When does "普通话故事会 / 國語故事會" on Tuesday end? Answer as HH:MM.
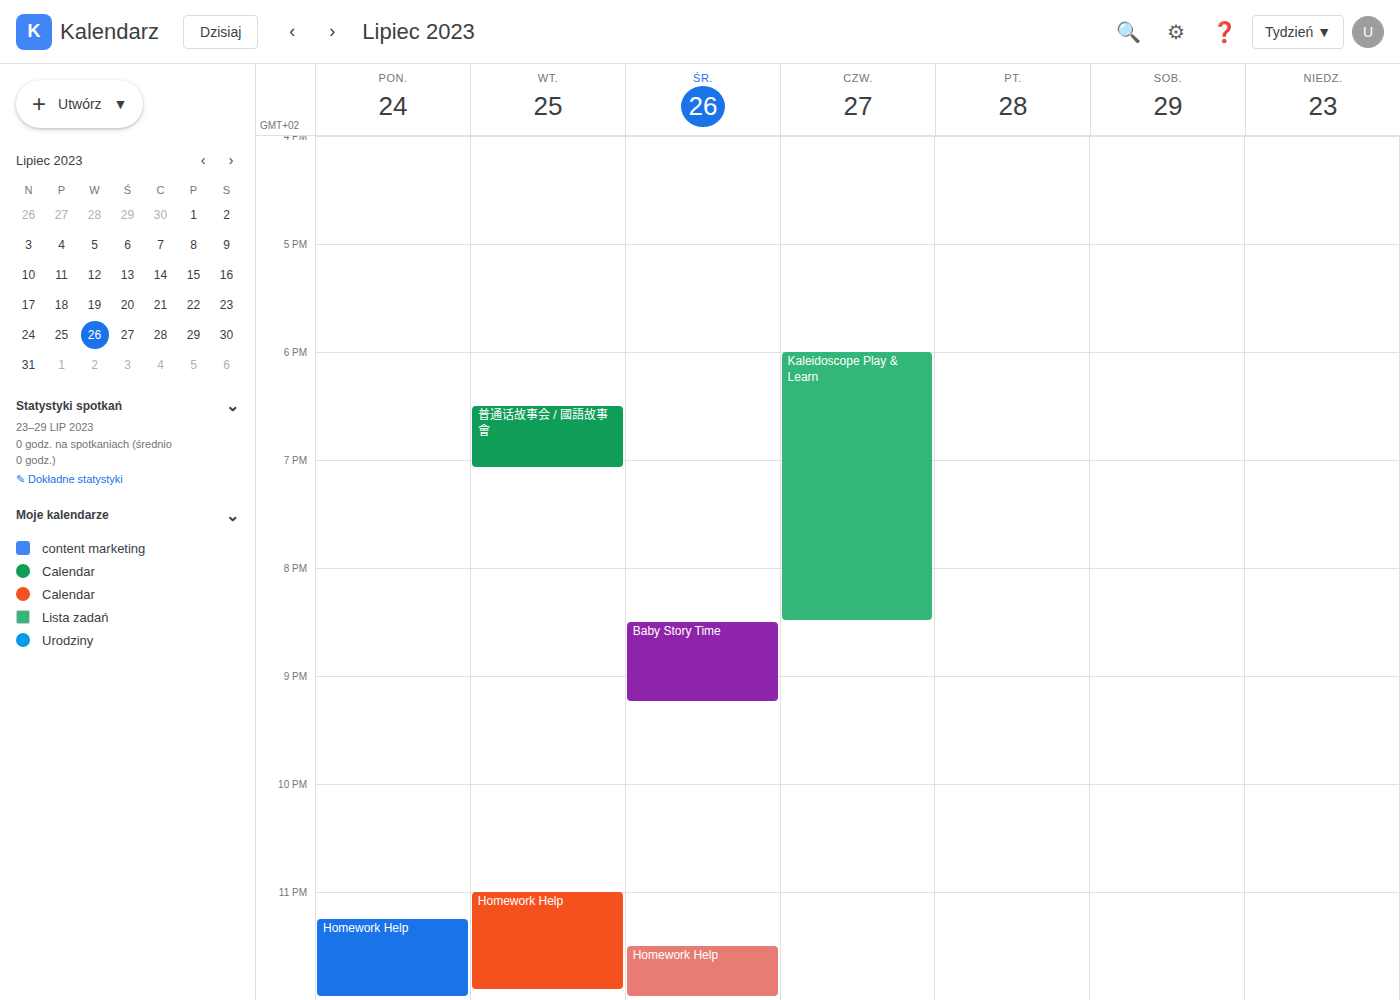
19:05